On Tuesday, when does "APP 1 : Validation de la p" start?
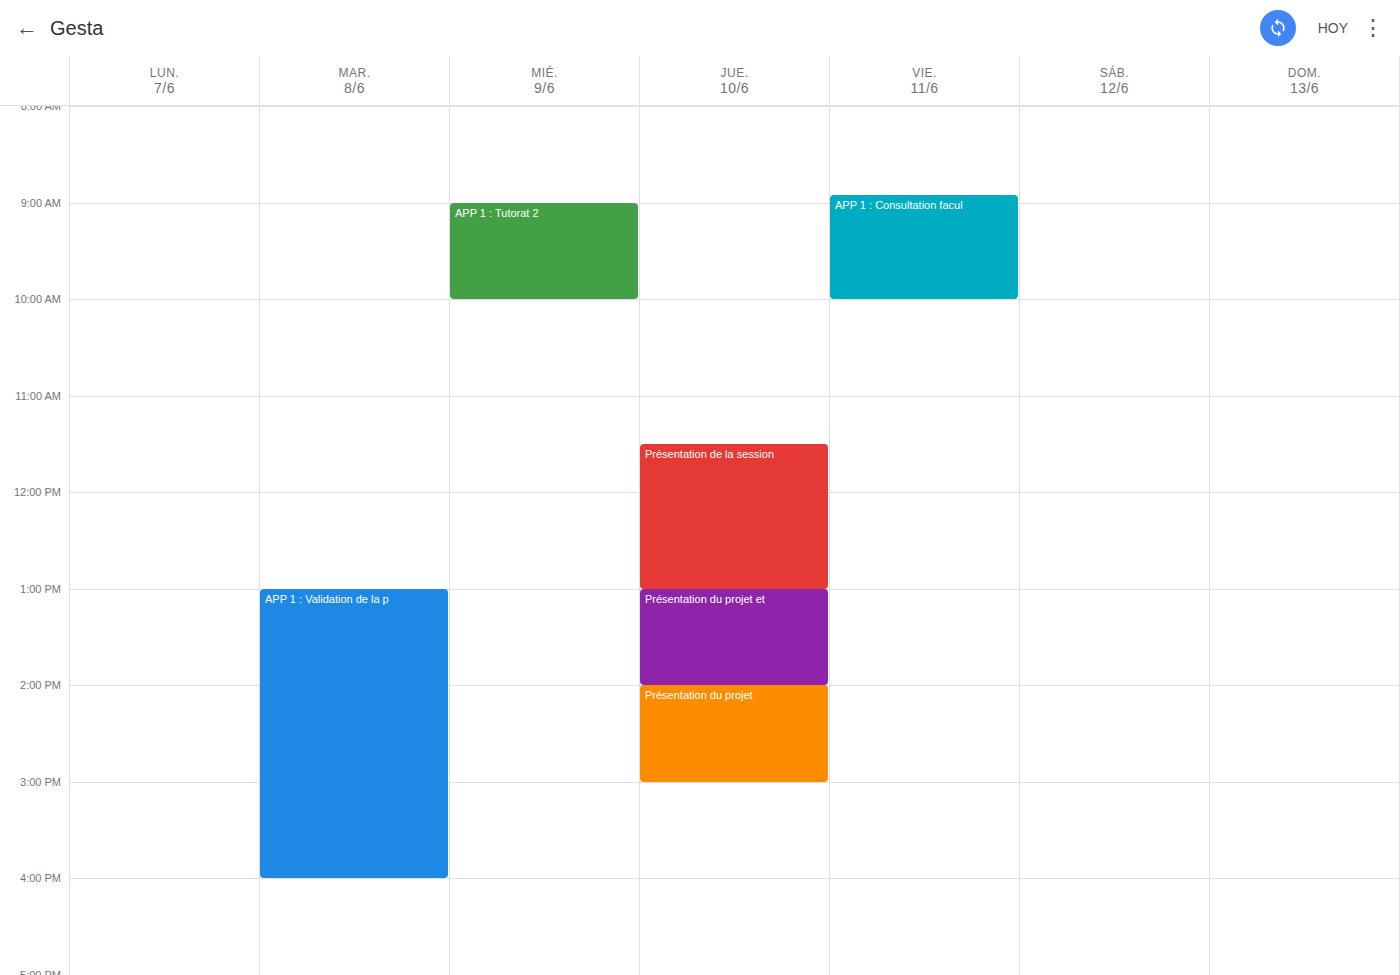
1:00 PM